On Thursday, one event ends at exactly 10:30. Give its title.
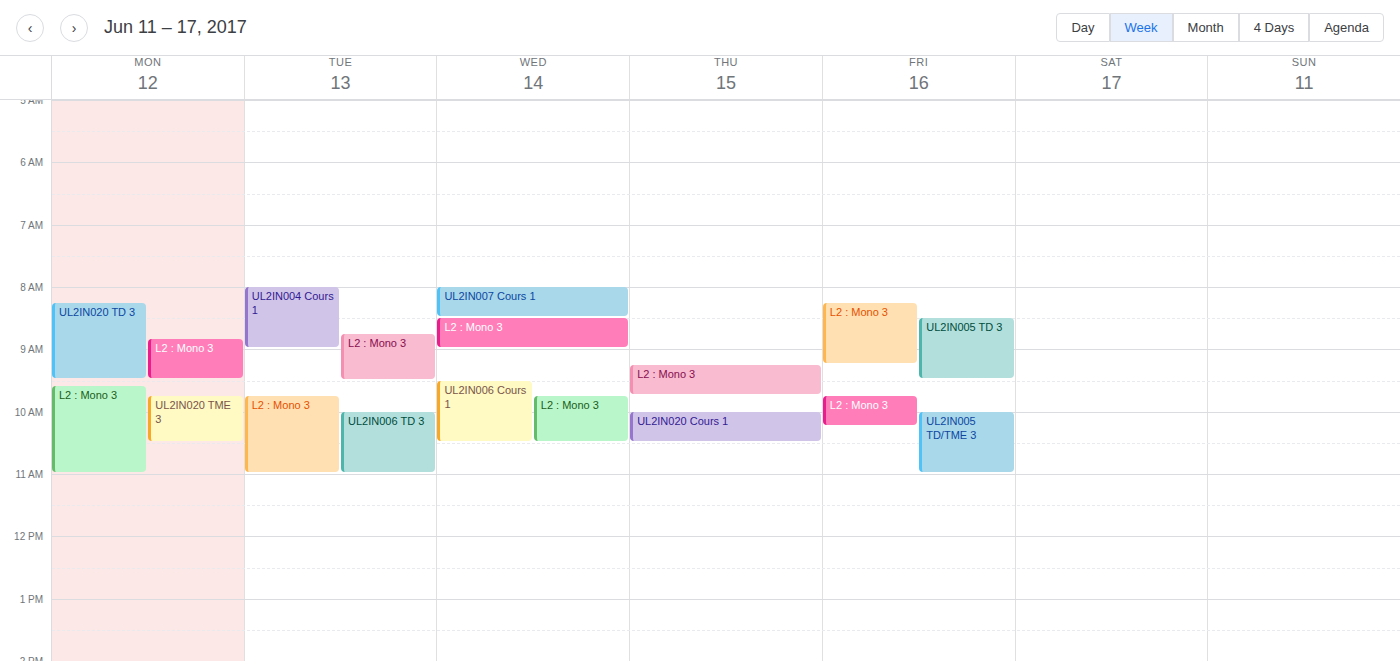
"UL2IN020 Cours 1"